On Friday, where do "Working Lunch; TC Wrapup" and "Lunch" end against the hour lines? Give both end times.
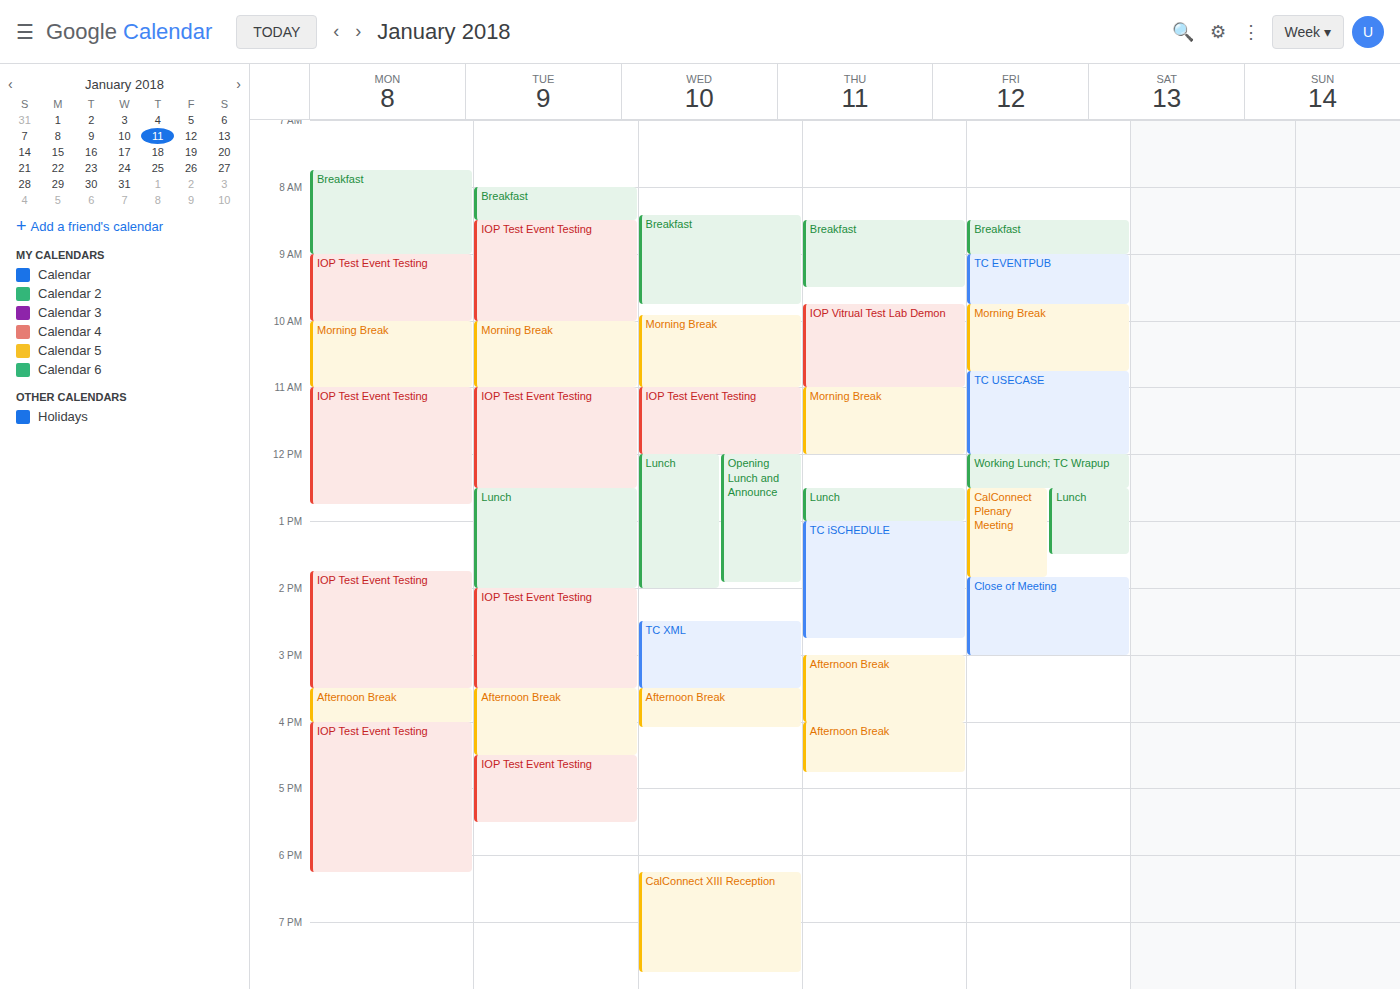
"Working Lunch; TC Wrapup": 12:30 PM, halfway between the 12 PM and 1 PM lines. "Lunch": 1:30 PM, halfway between the 1 PM and 2 PM lines.